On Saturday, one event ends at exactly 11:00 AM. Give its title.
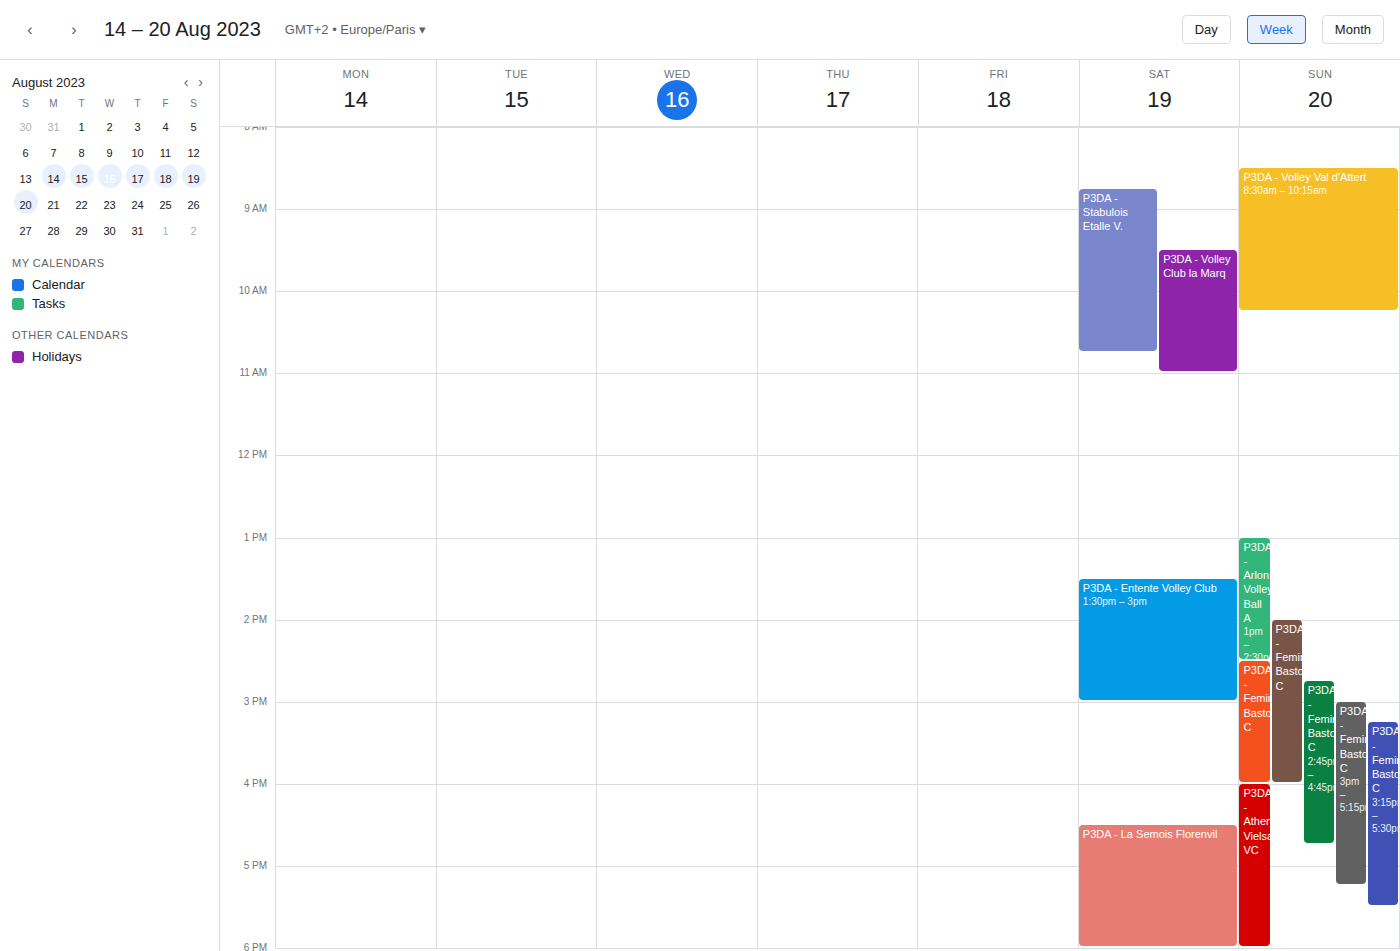
"P3DA - Volley Club la Marq"